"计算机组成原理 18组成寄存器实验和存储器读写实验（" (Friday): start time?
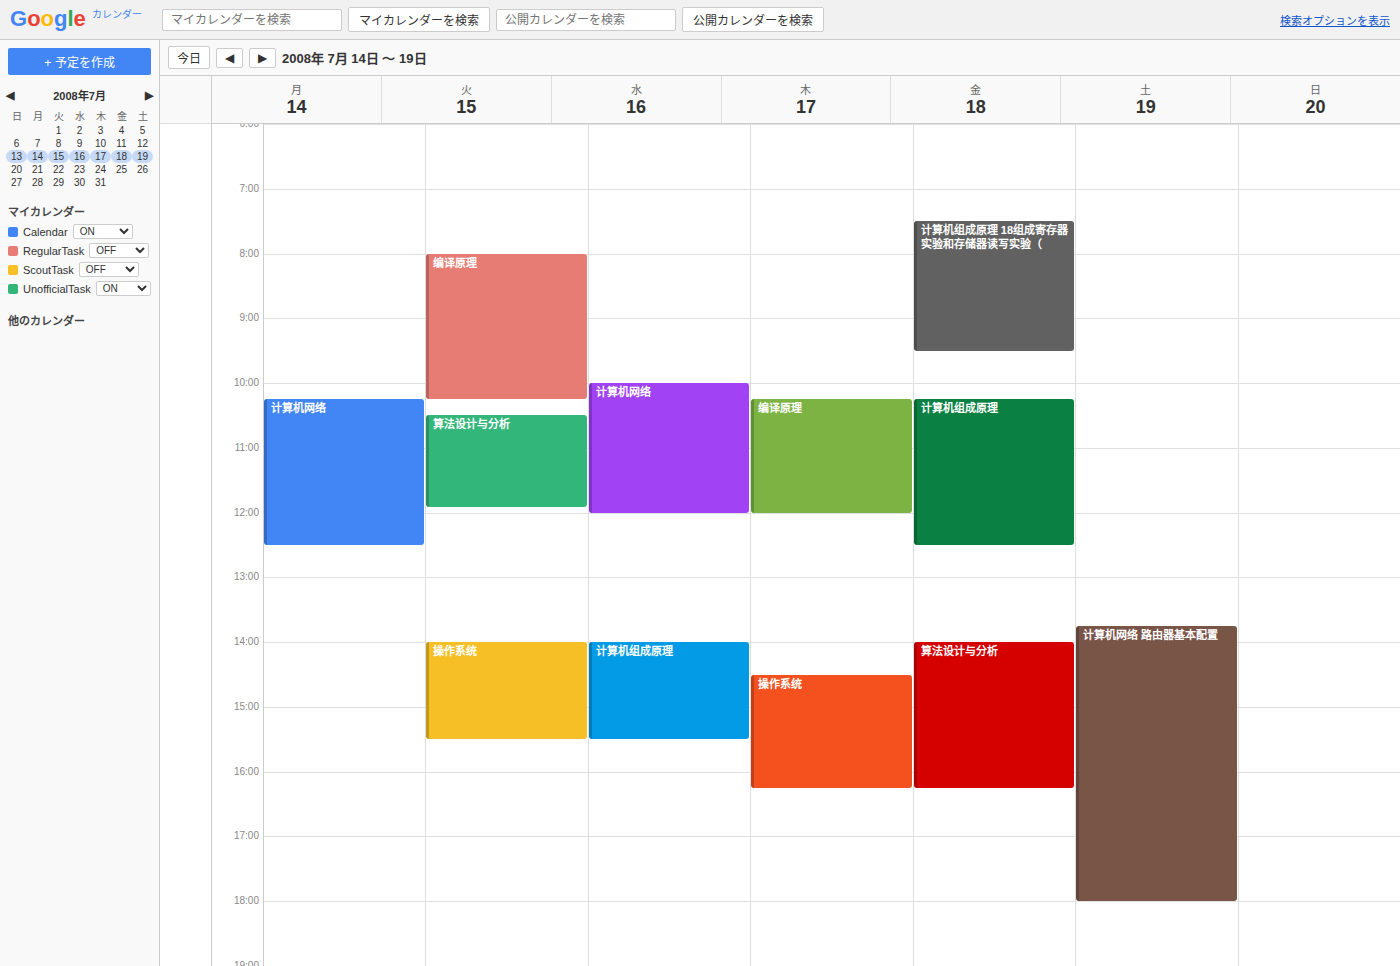
7:30 AM